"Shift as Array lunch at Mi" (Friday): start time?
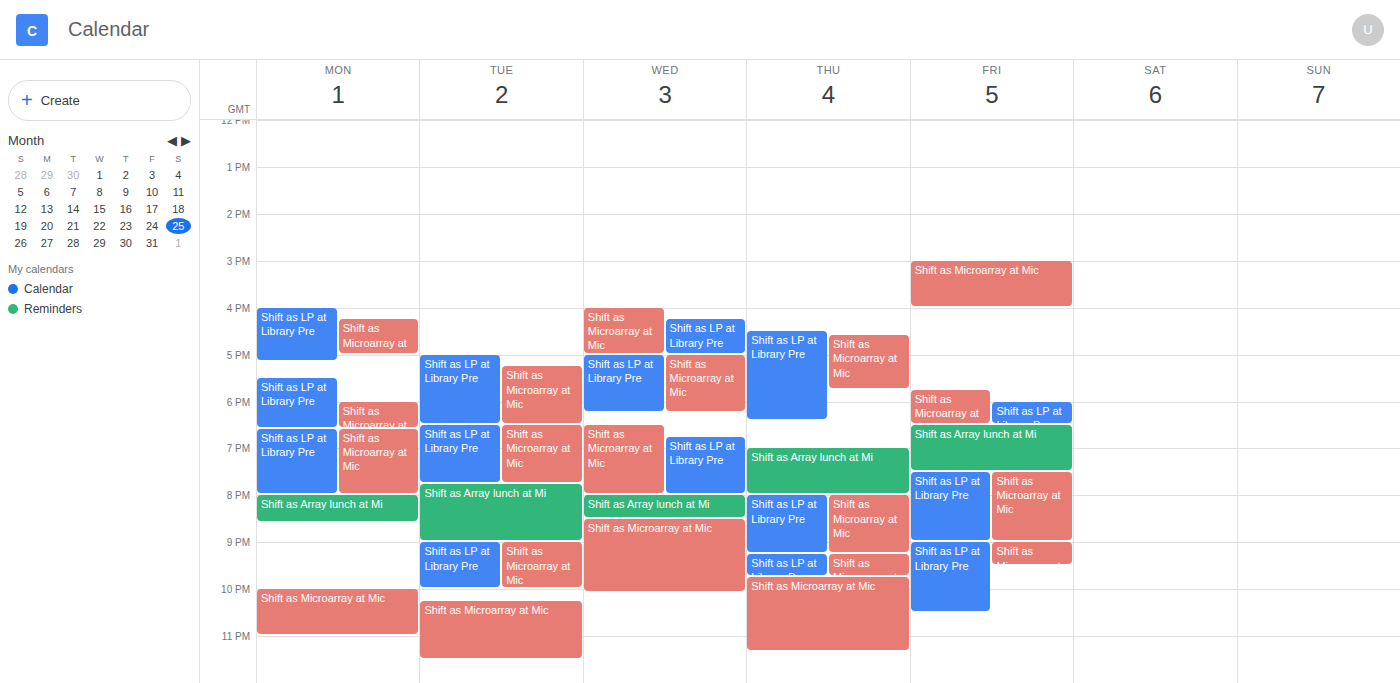
18:30